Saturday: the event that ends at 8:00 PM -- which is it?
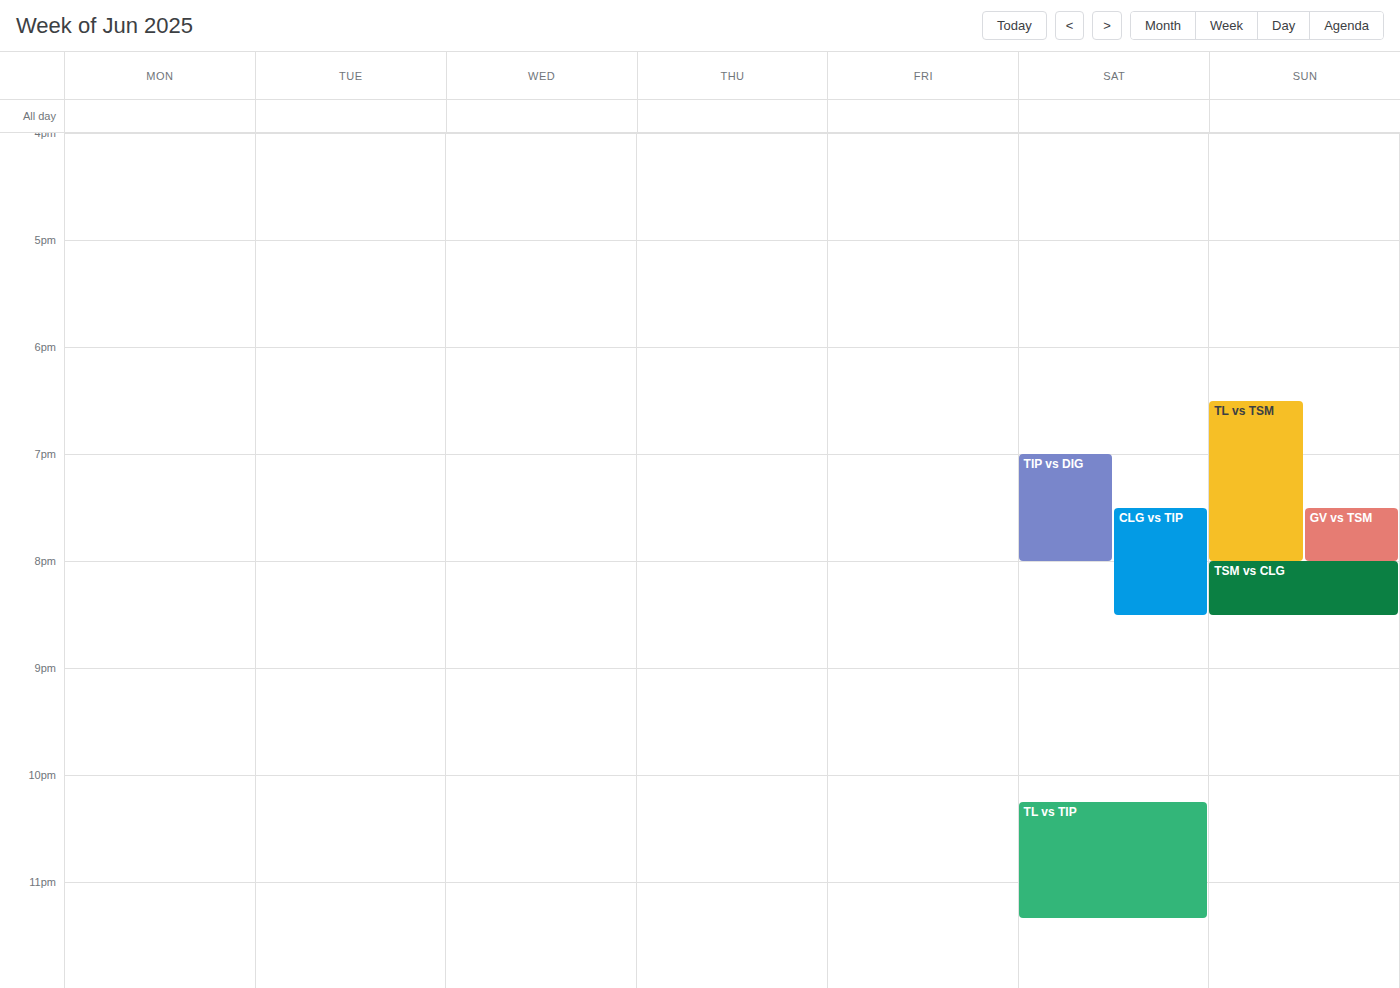
"TIP vs DIG"